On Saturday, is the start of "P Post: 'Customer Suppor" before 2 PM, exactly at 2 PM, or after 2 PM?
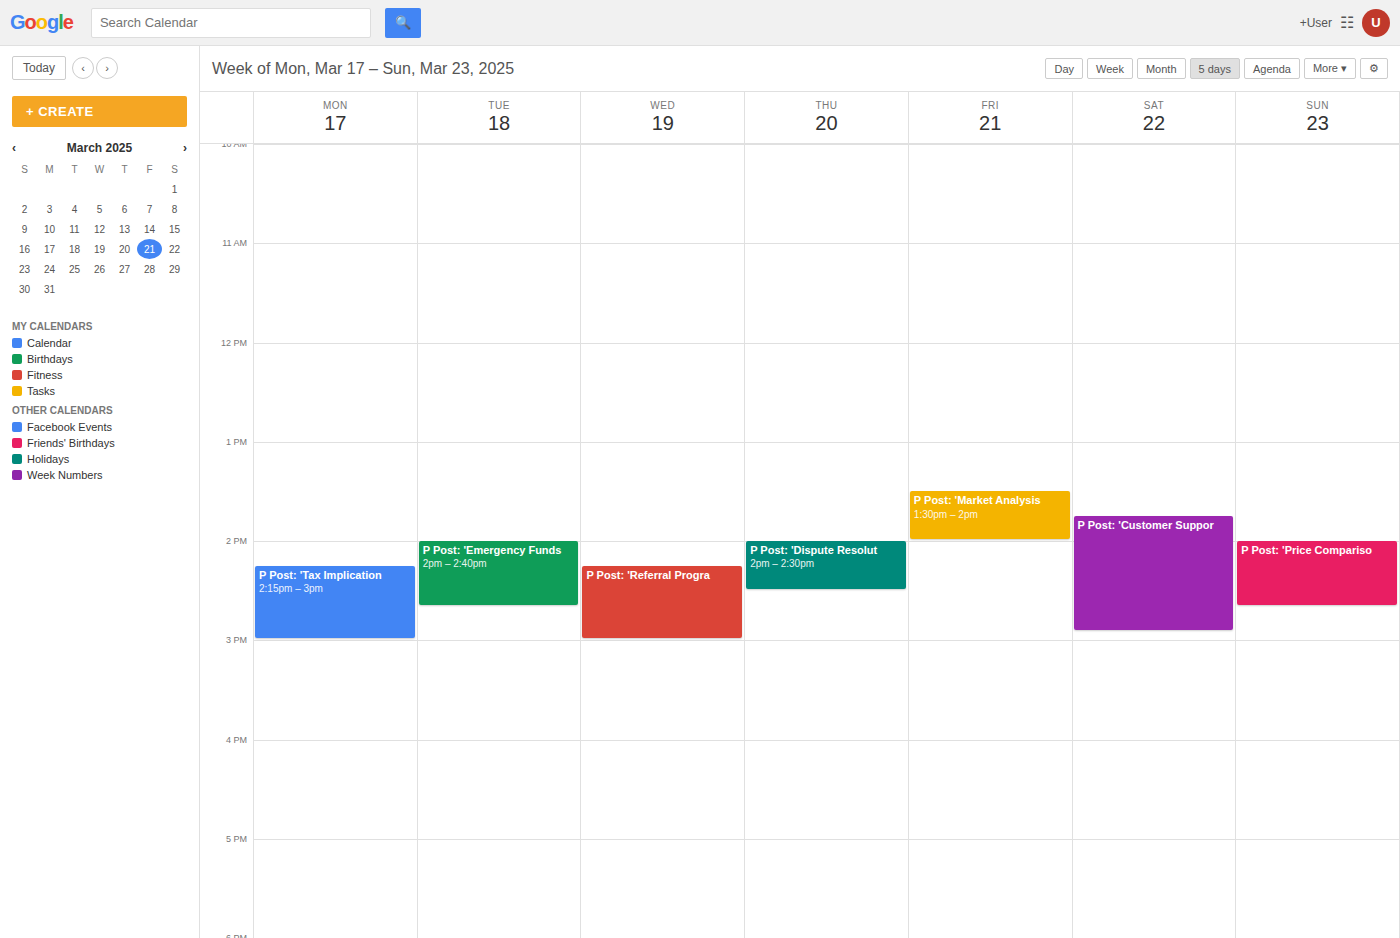
1:45 PM -- before 2 PM, 15 minutes above the 2 PM line.